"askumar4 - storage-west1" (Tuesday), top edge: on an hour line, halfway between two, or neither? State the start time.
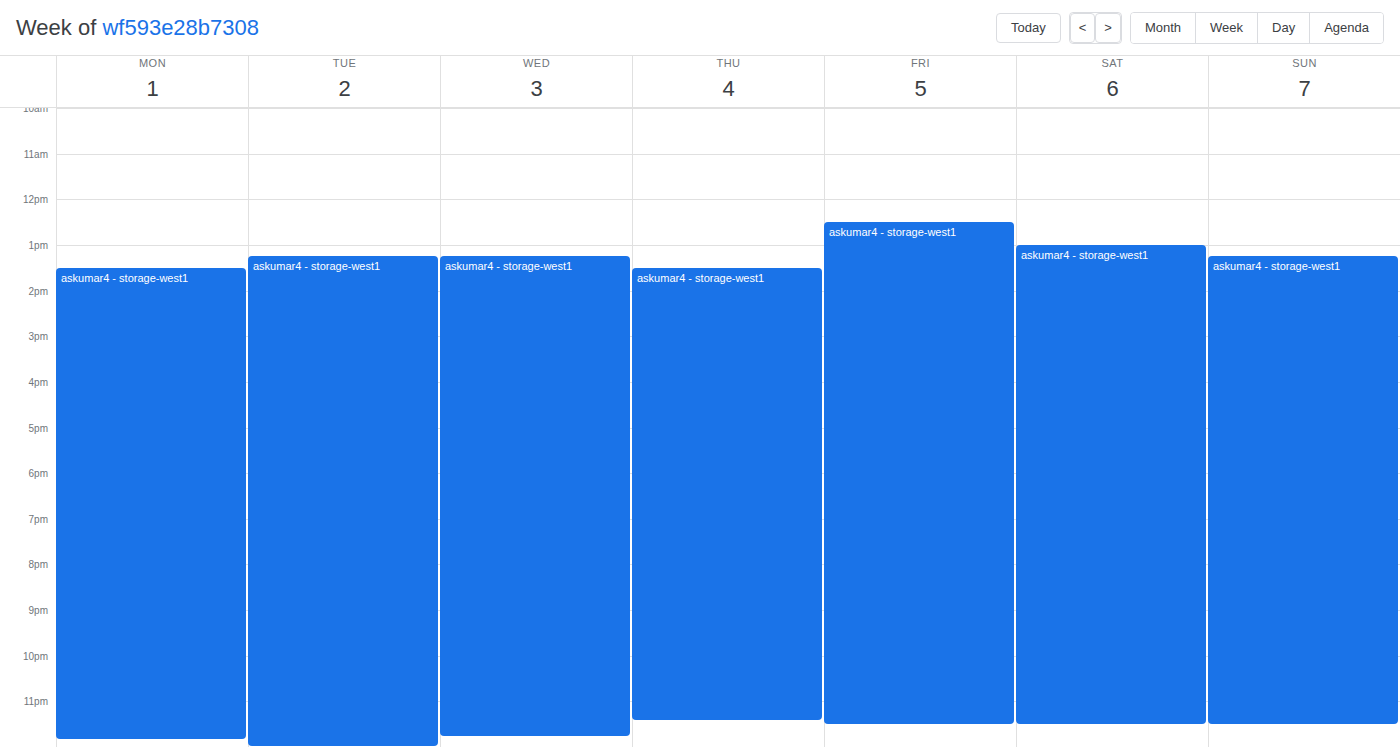
1:15 PM -- neither: a quarter of the way from the 1 PM line to the 2 PM line.